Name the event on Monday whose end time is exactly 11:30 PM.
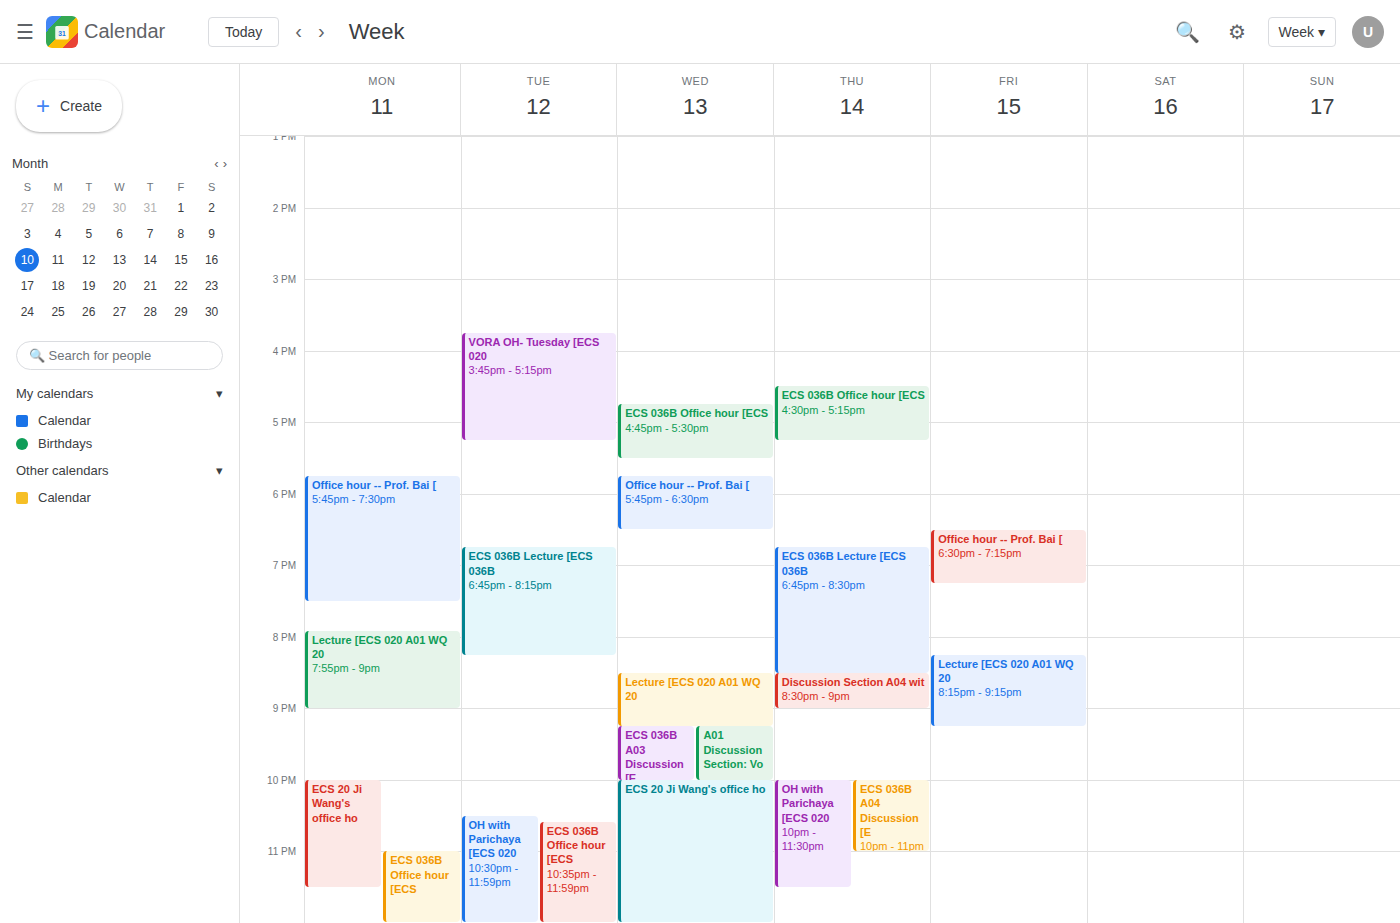
"ECS 20 Ji Wang's office ho"